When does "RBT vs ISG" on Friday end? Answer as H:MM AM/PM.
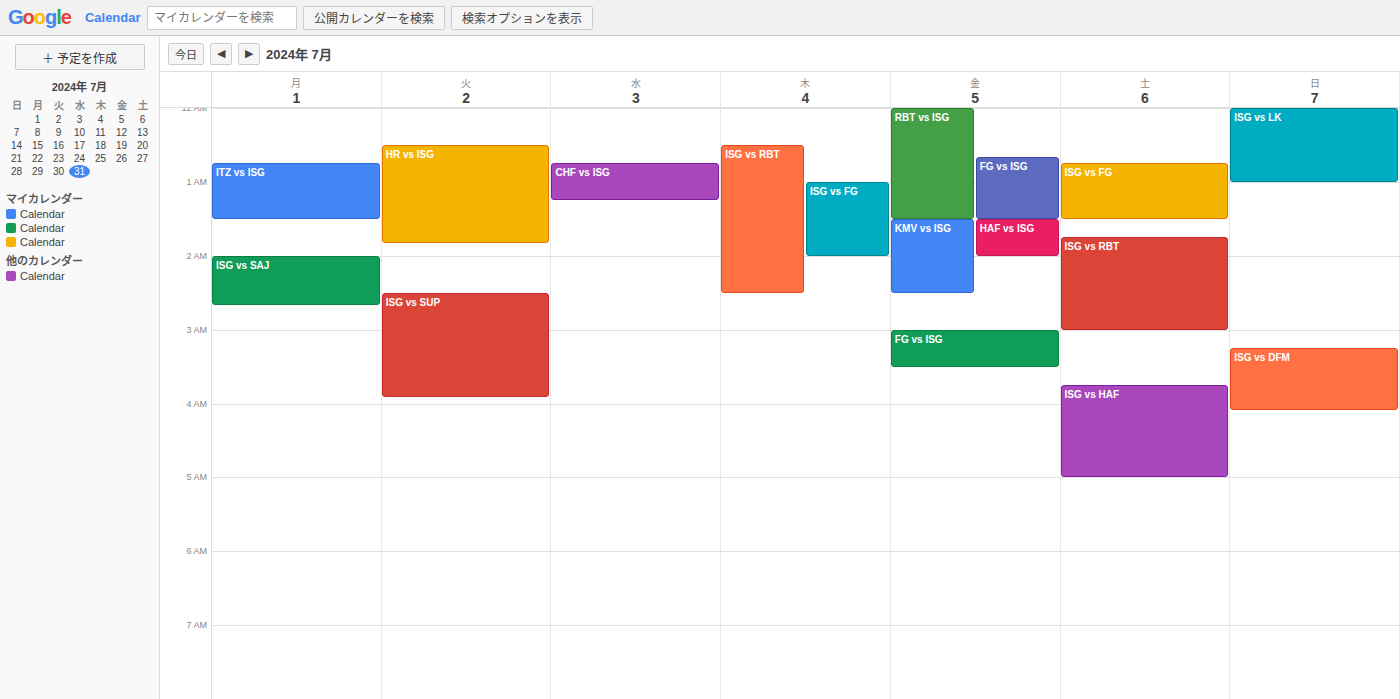
1:30 AM